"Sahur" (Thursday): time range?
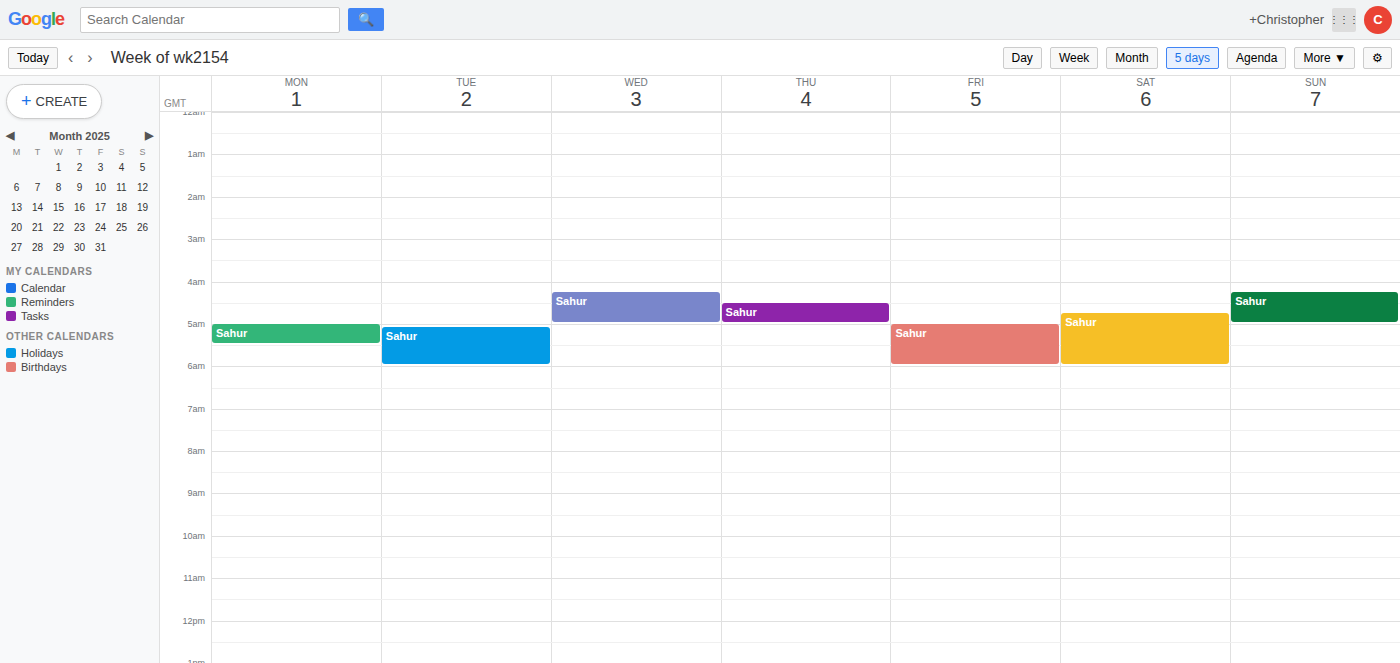
4:30 AM to 5:00 AM